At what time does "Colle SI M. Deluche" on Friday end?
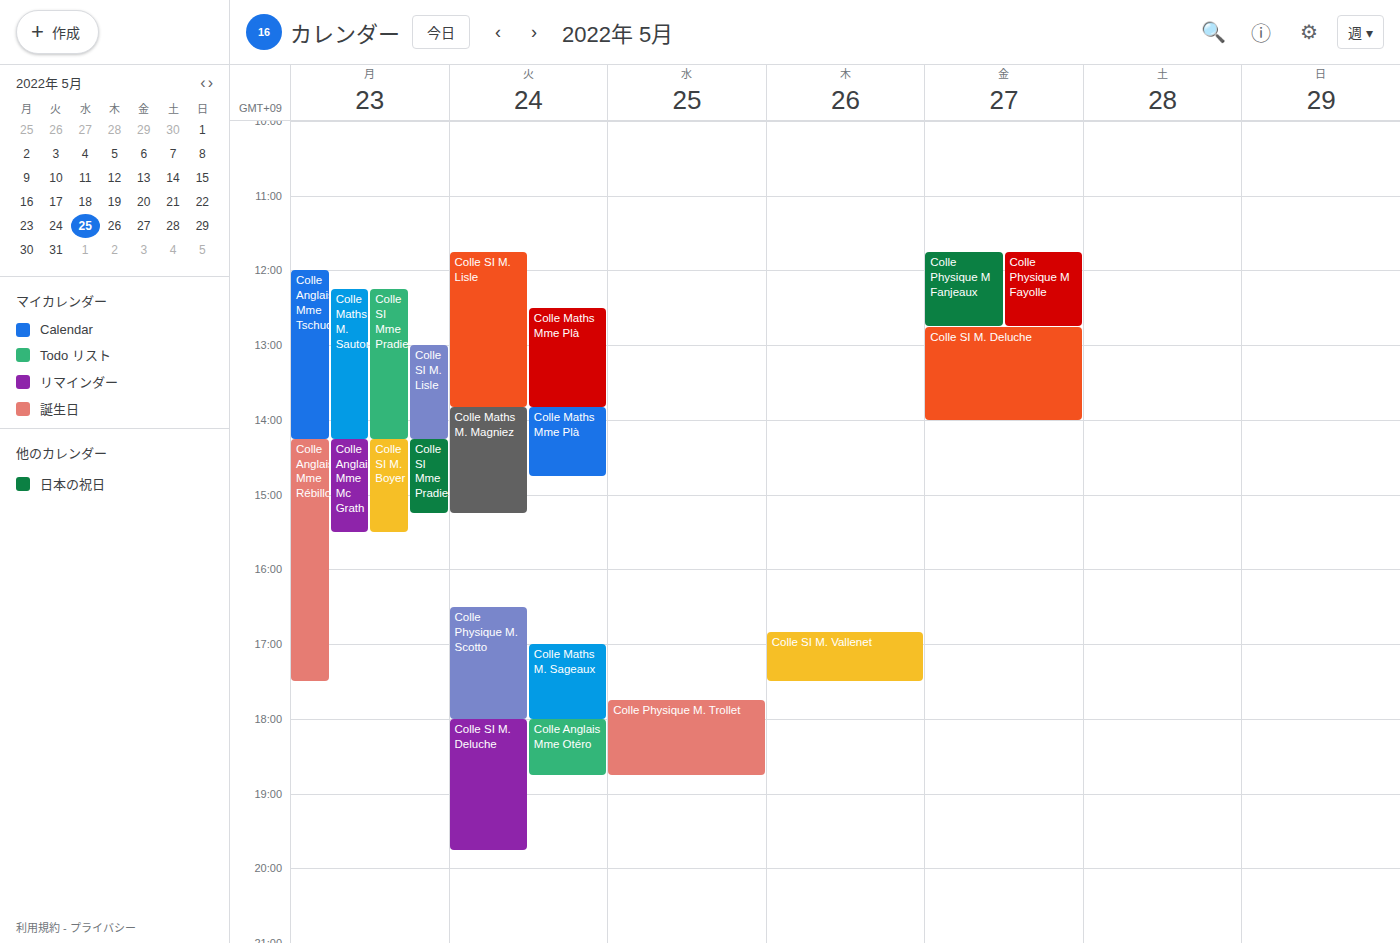
2:00 PM